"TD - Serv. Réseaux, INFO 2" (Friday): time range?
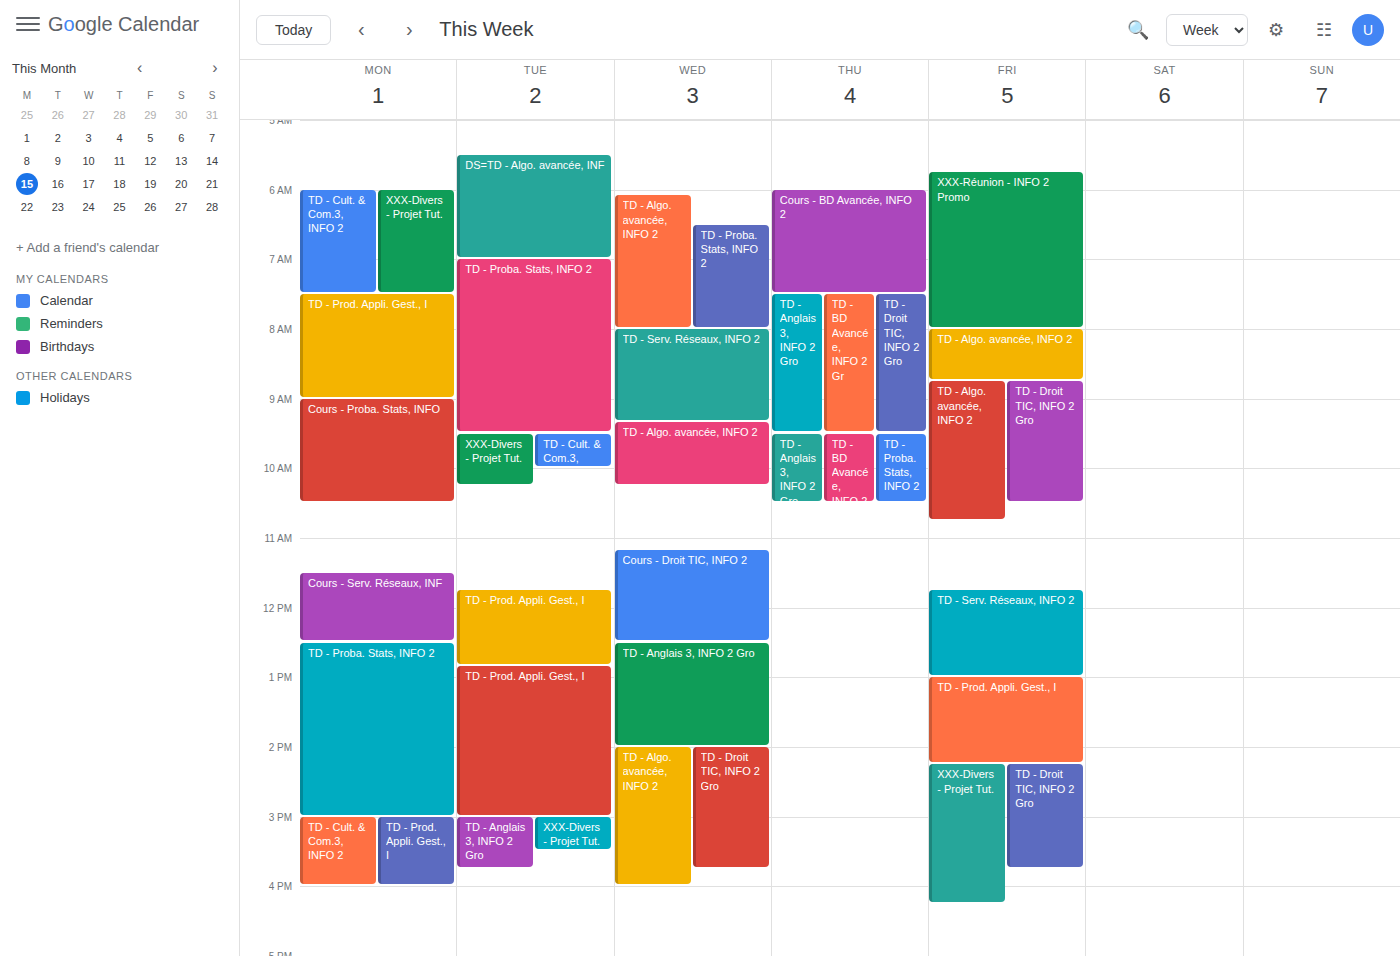
11:45 to 13:00